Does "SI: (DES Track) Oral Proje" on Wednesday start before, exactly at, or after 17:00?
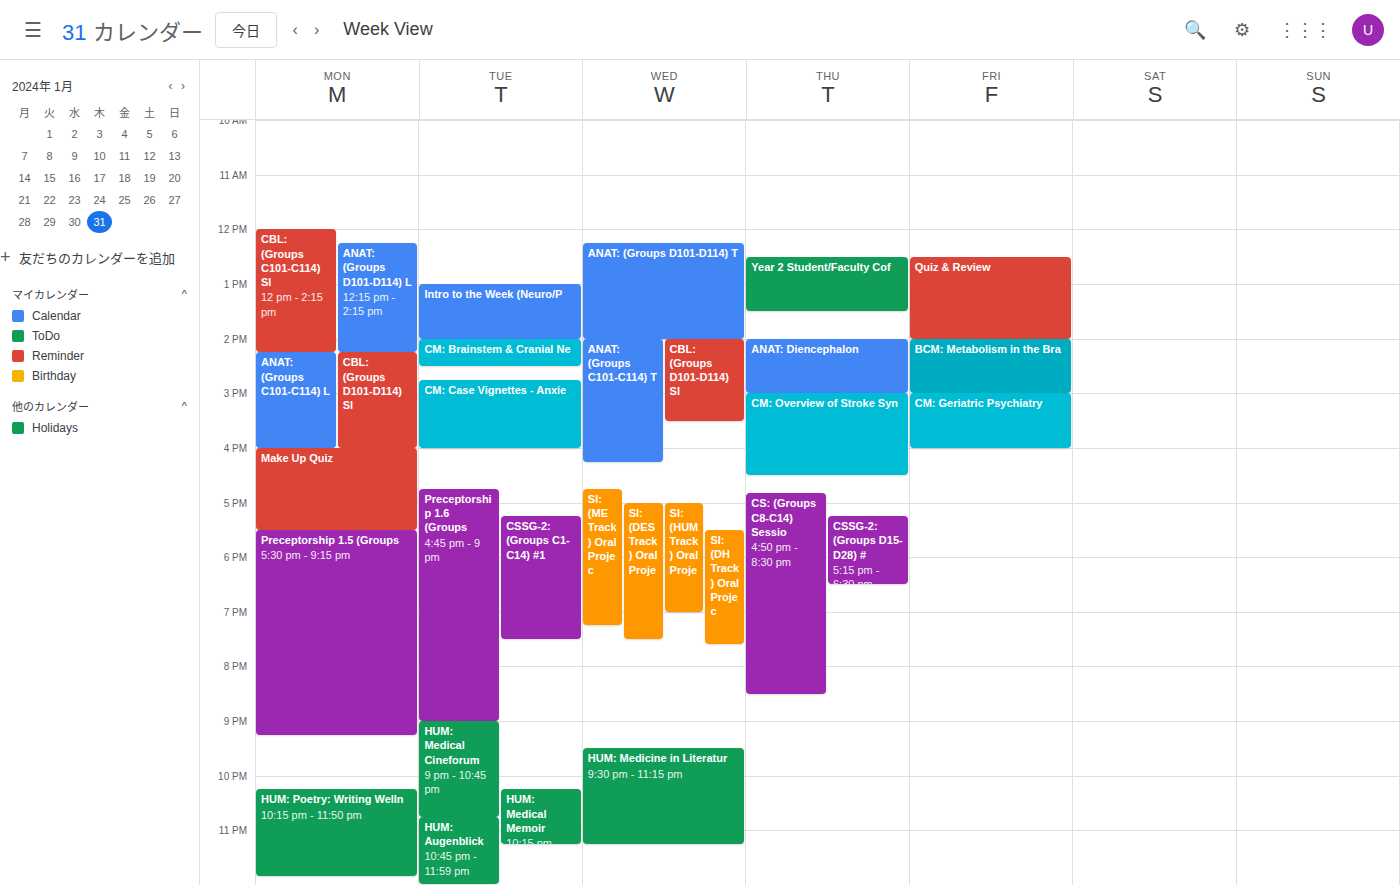
17:00 -- exactly at 17:00, on the 17:00 line.